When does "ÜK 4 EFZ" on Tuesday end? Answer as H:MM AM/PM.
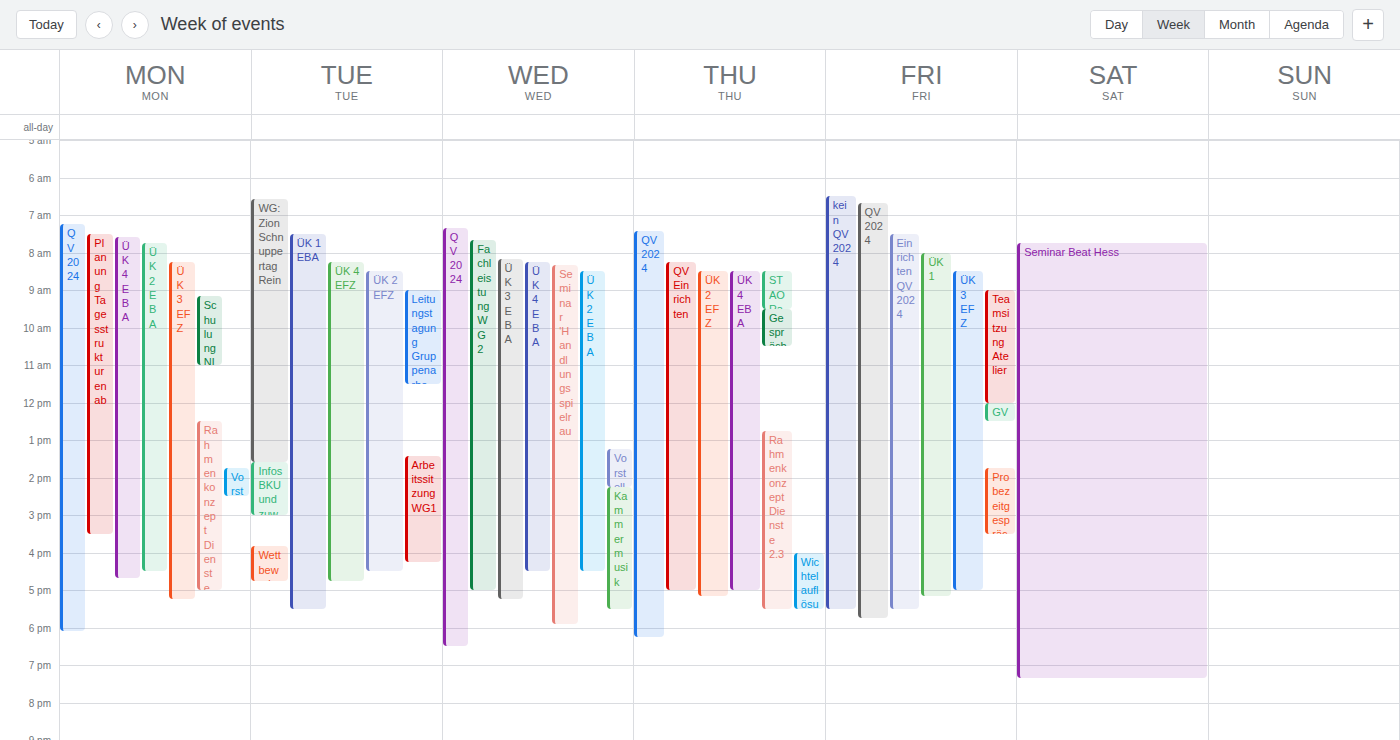
4:45 PM